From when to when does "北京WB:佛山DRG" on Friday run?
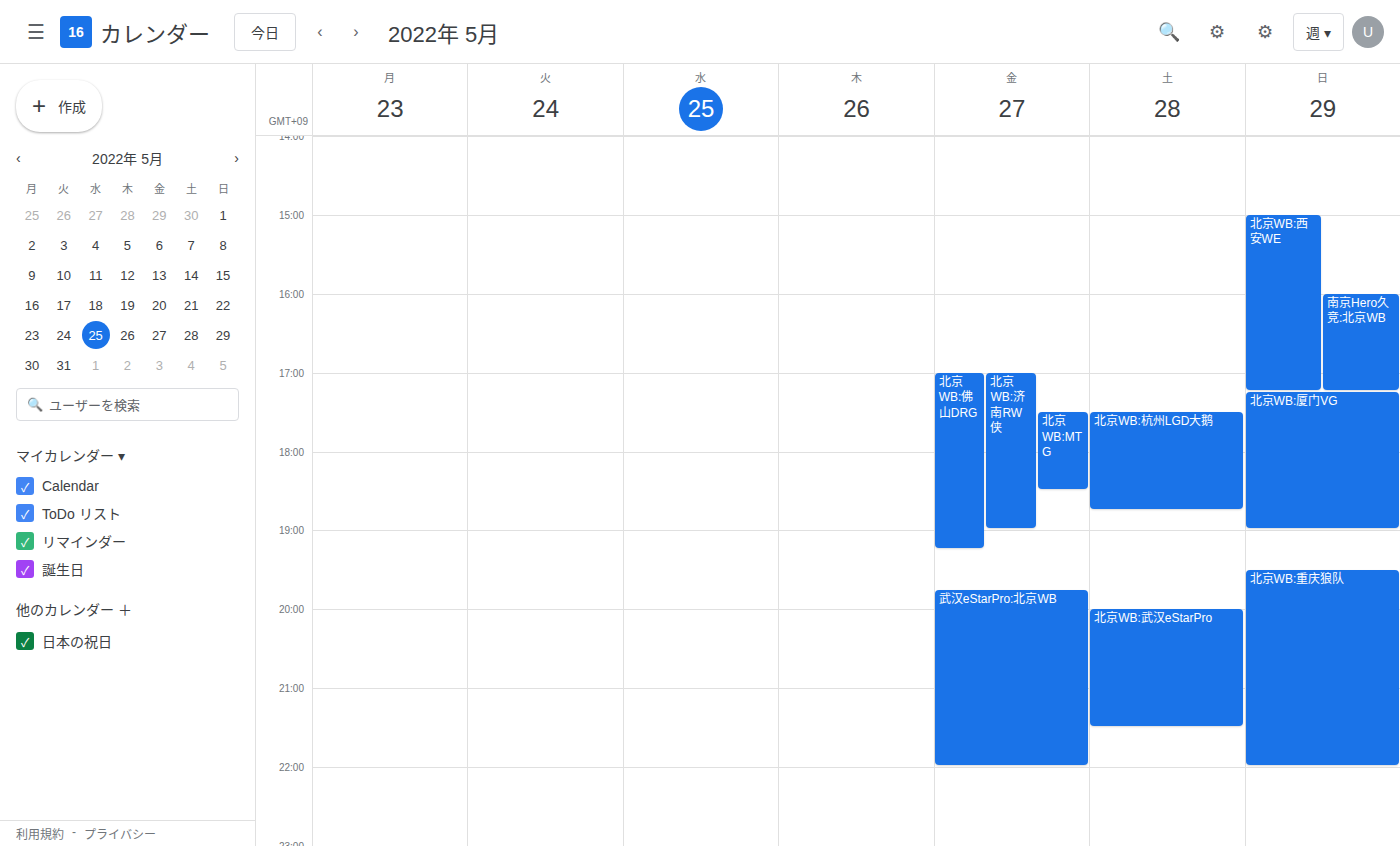
5:00 PM to 7:15 PM